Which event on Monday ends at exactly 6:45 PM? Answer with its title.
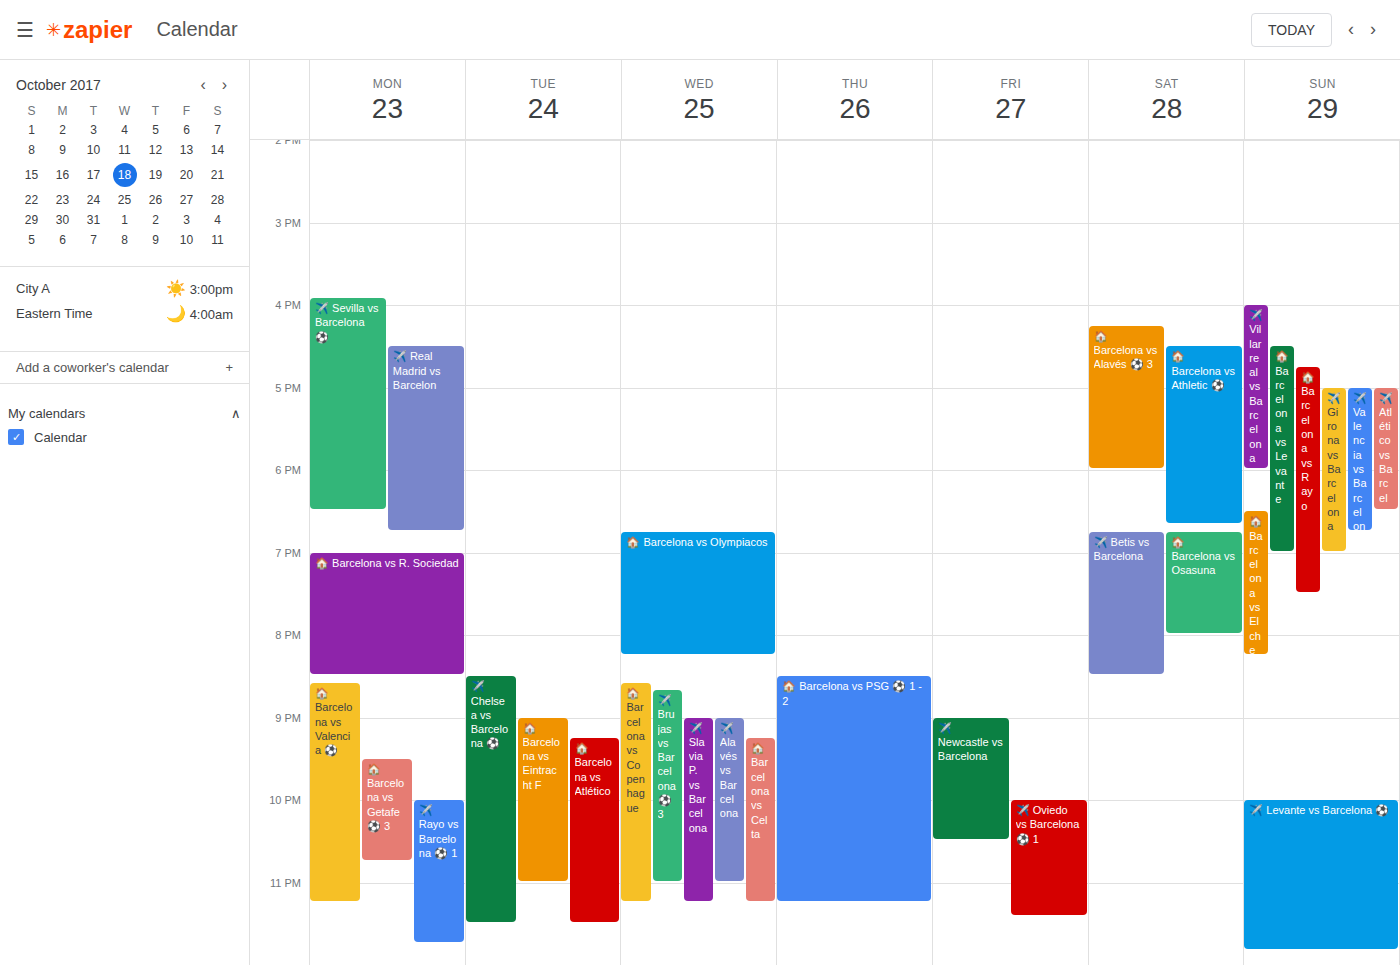
"✈️ Real Madrid vs Barcelon"